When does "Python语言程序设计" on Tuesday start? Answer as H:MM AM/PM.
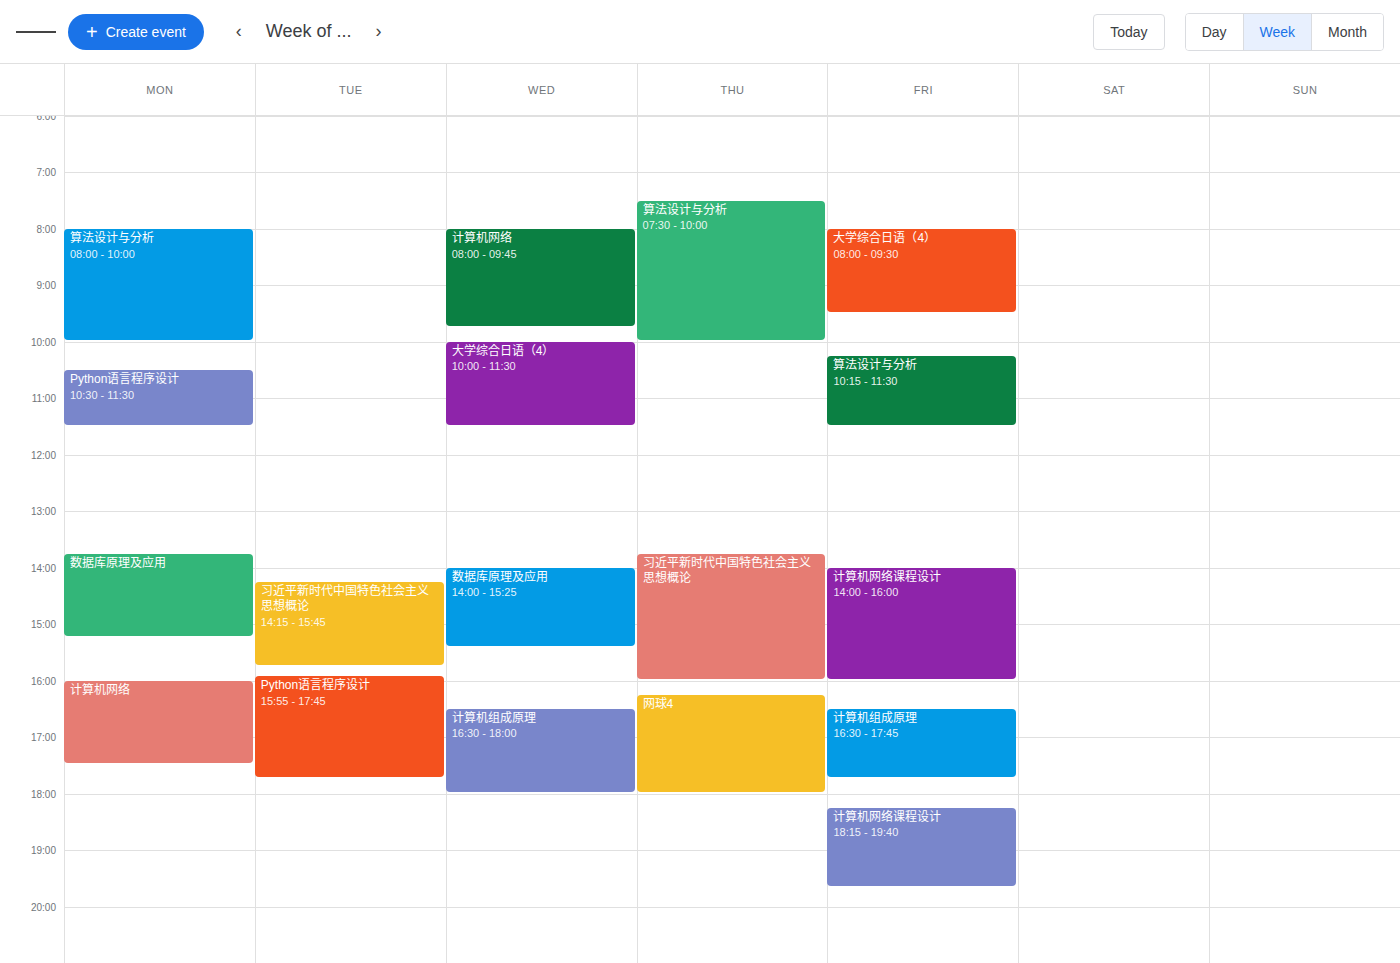
3:55 PM